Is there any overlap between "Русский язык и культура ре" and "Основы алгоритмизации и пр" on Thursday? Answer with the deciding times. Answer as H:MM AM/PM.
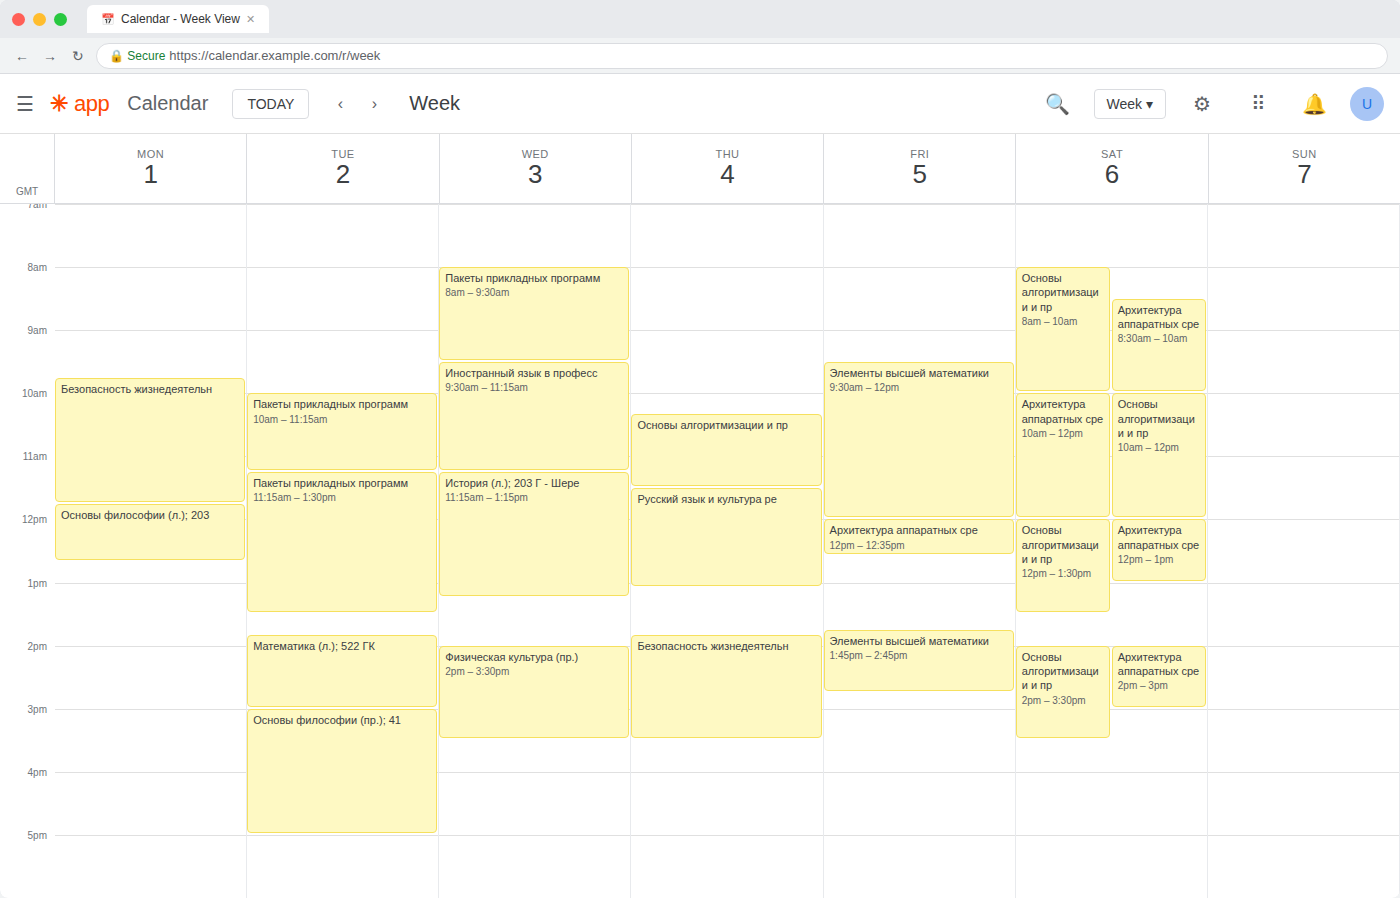
"Основы алгоритмизации и пр" ends at 11:30 AM, exactly when "Русский язык и культура ре" starts -- they touch but do not overlap.